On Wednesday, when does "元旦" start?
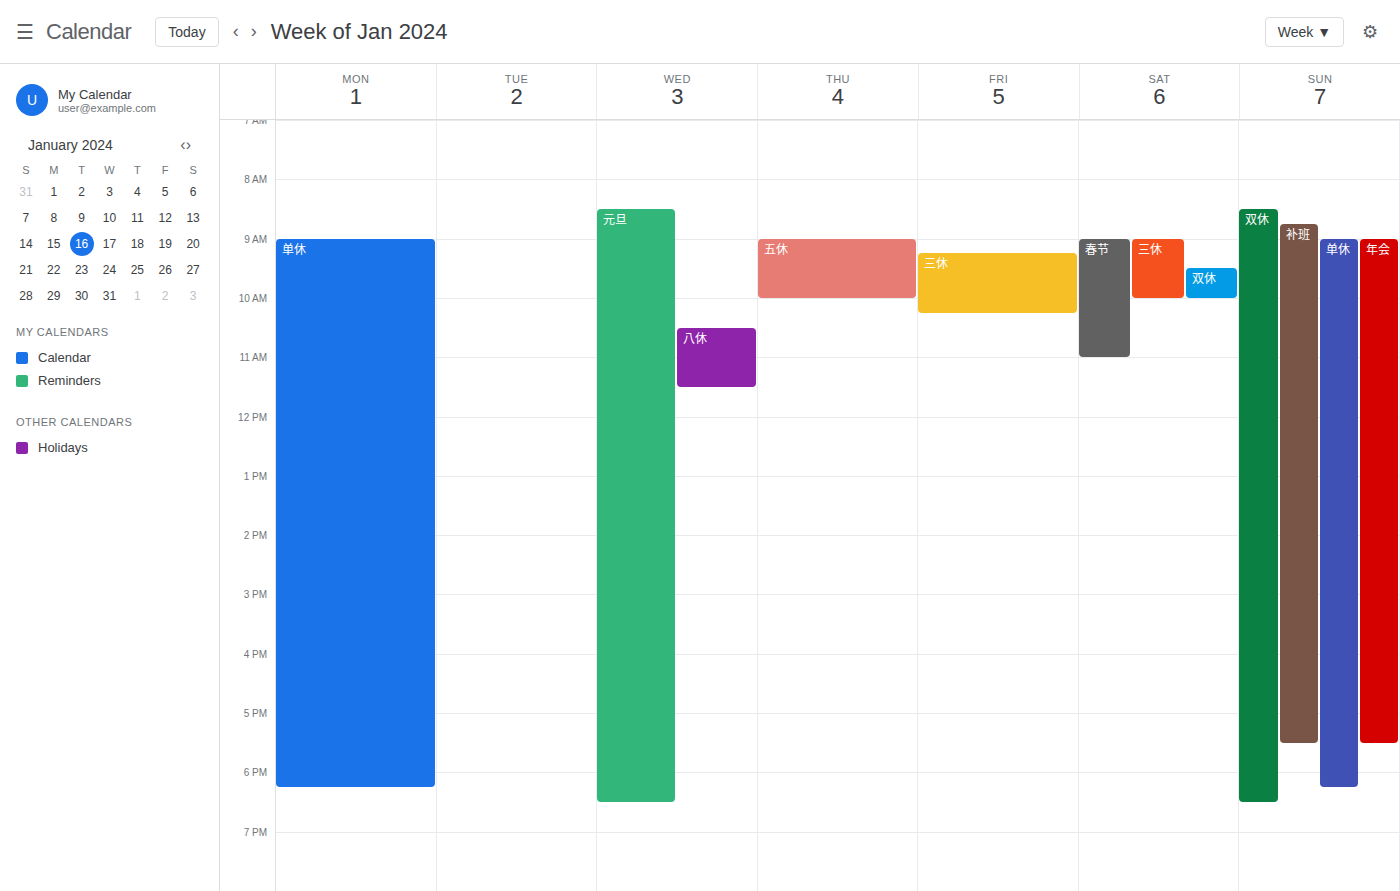
8:30 AM